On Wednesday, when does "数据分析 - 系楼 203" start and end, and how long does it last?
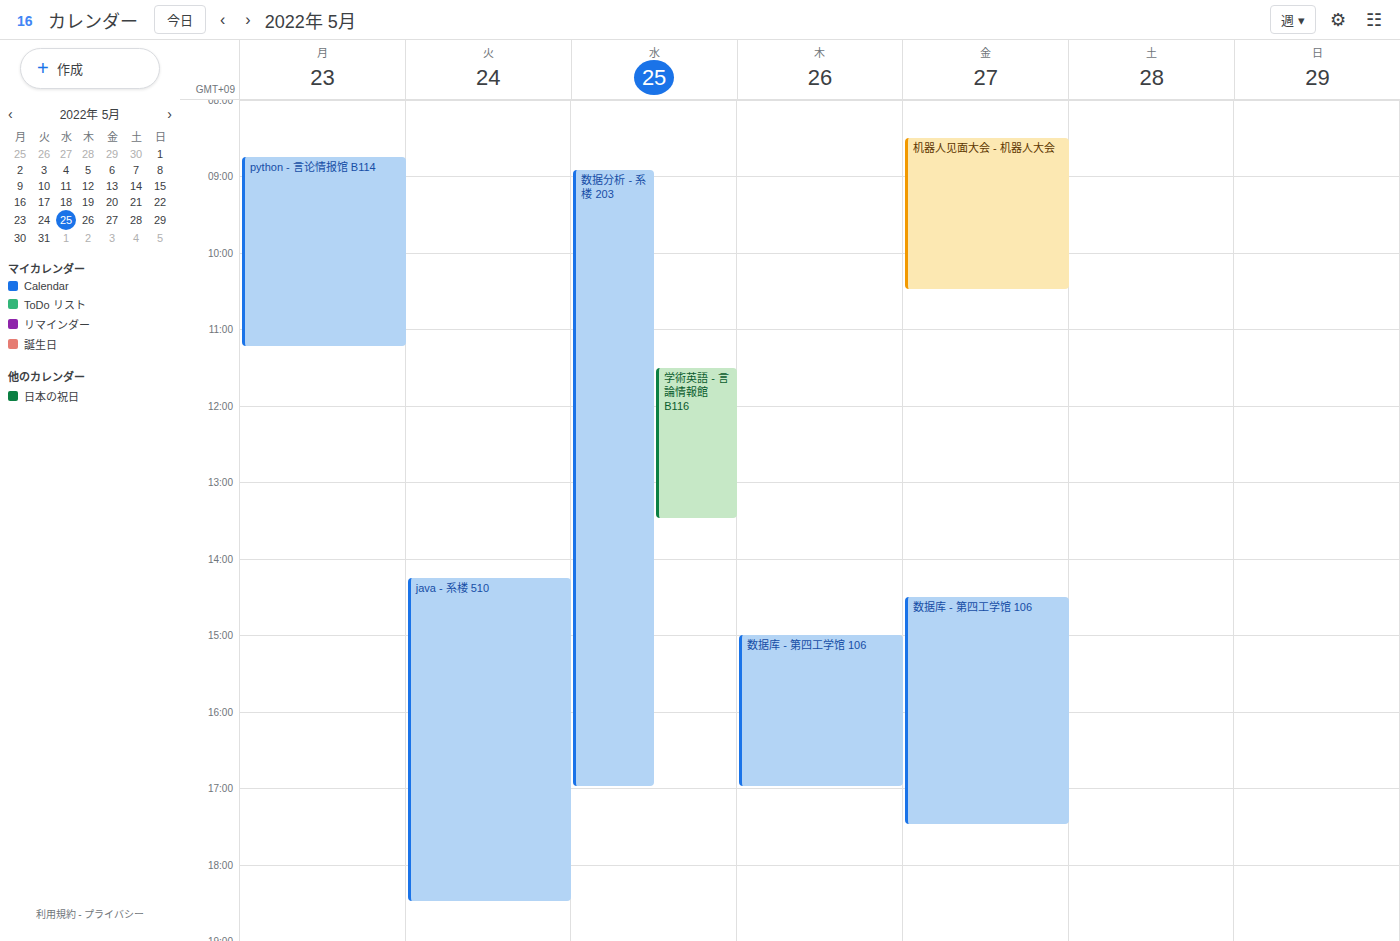
8:55 AM to 5:00 PM, 8 hours 5 minutes